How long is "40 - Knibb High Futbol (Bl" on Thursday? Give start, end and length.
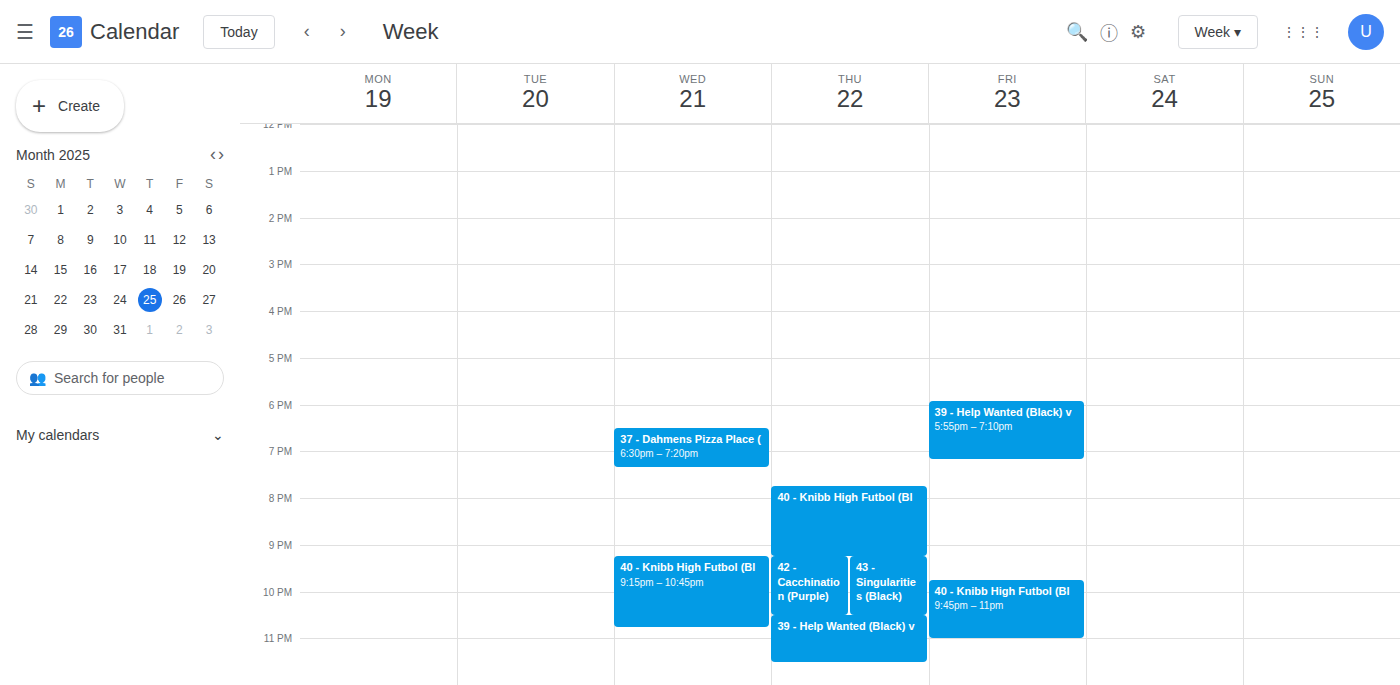
7:45 PM to 9:15 PM, 1 hour 30 minutes